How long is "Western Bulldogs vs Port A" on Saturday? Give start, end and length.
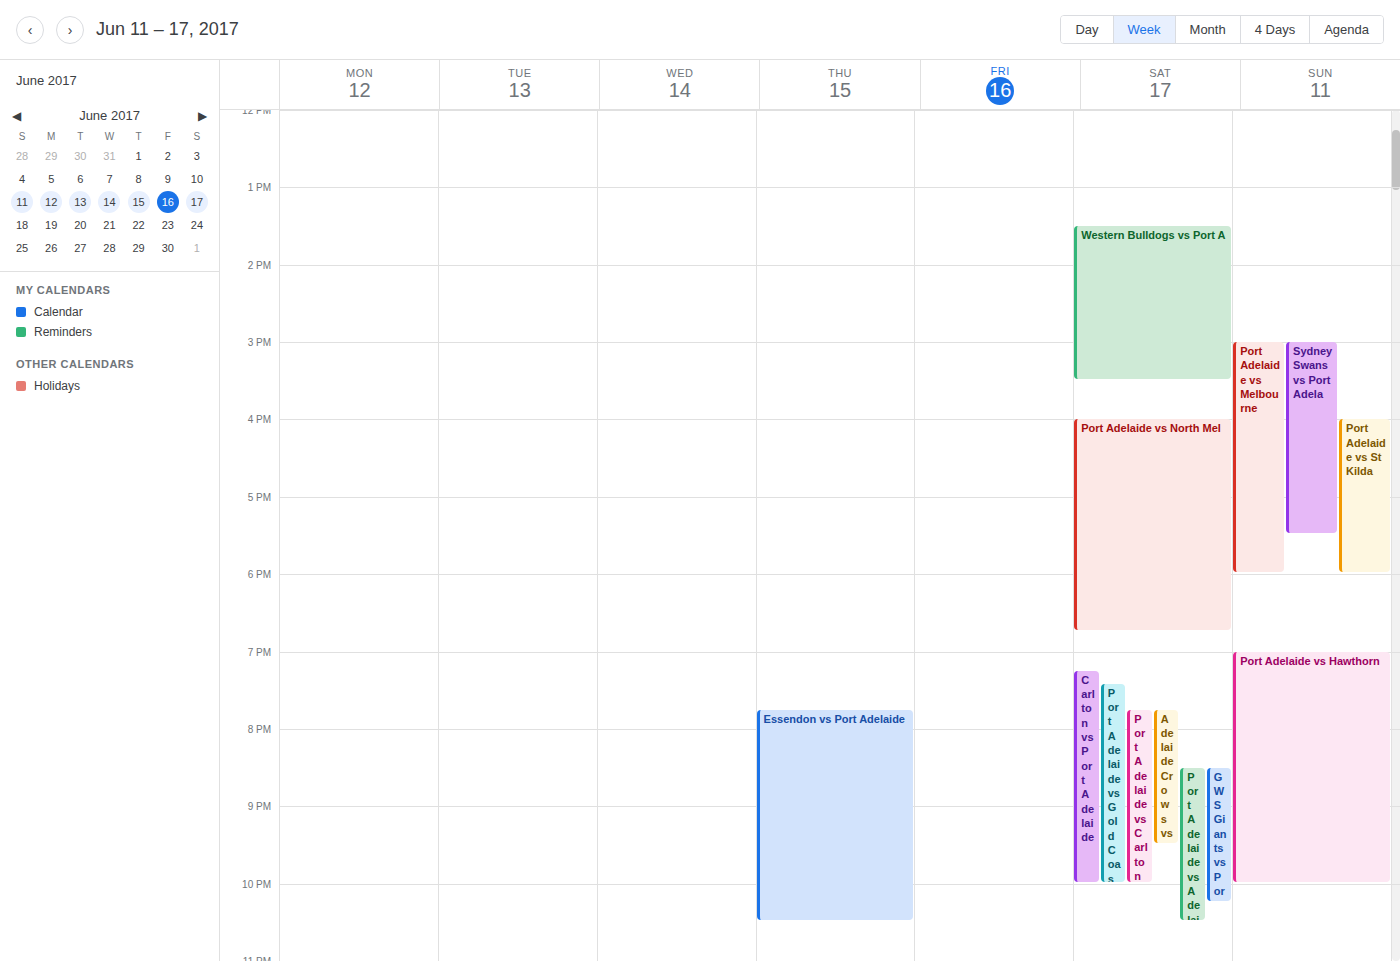
13:30 to 15:30, 2 hours